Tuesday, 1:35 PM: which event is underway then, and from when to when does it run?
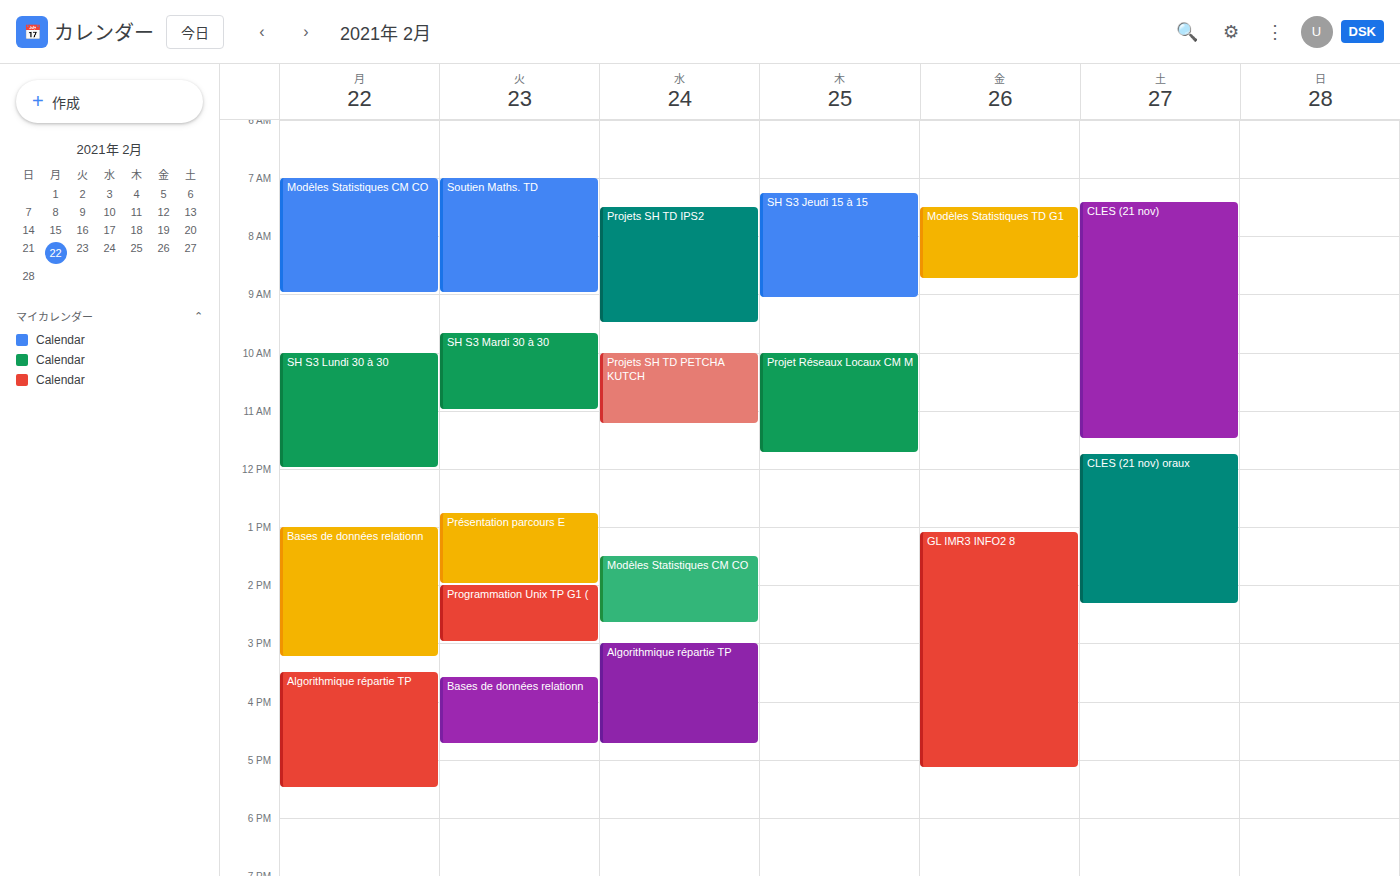
"Présentation parcours E", 12:45 PM to 2:00 PM